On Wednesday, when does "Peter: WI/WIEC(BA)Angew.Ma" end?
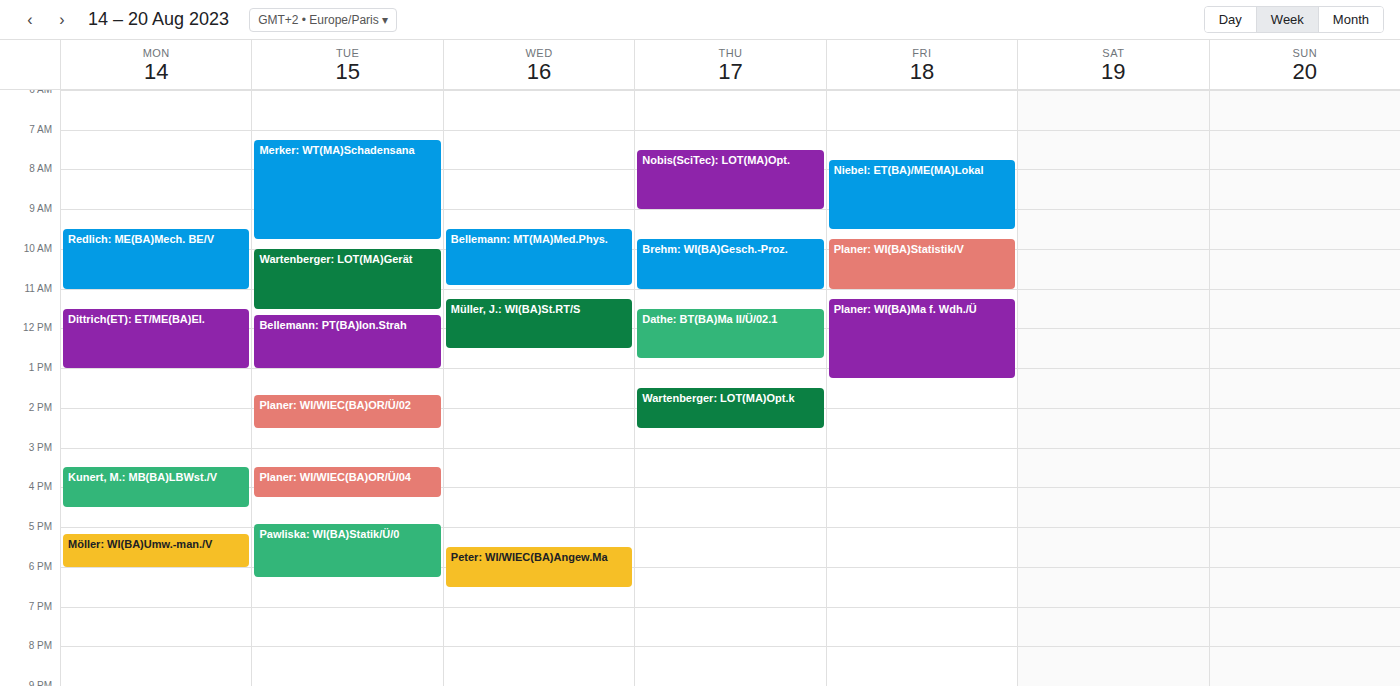
6:30 PM